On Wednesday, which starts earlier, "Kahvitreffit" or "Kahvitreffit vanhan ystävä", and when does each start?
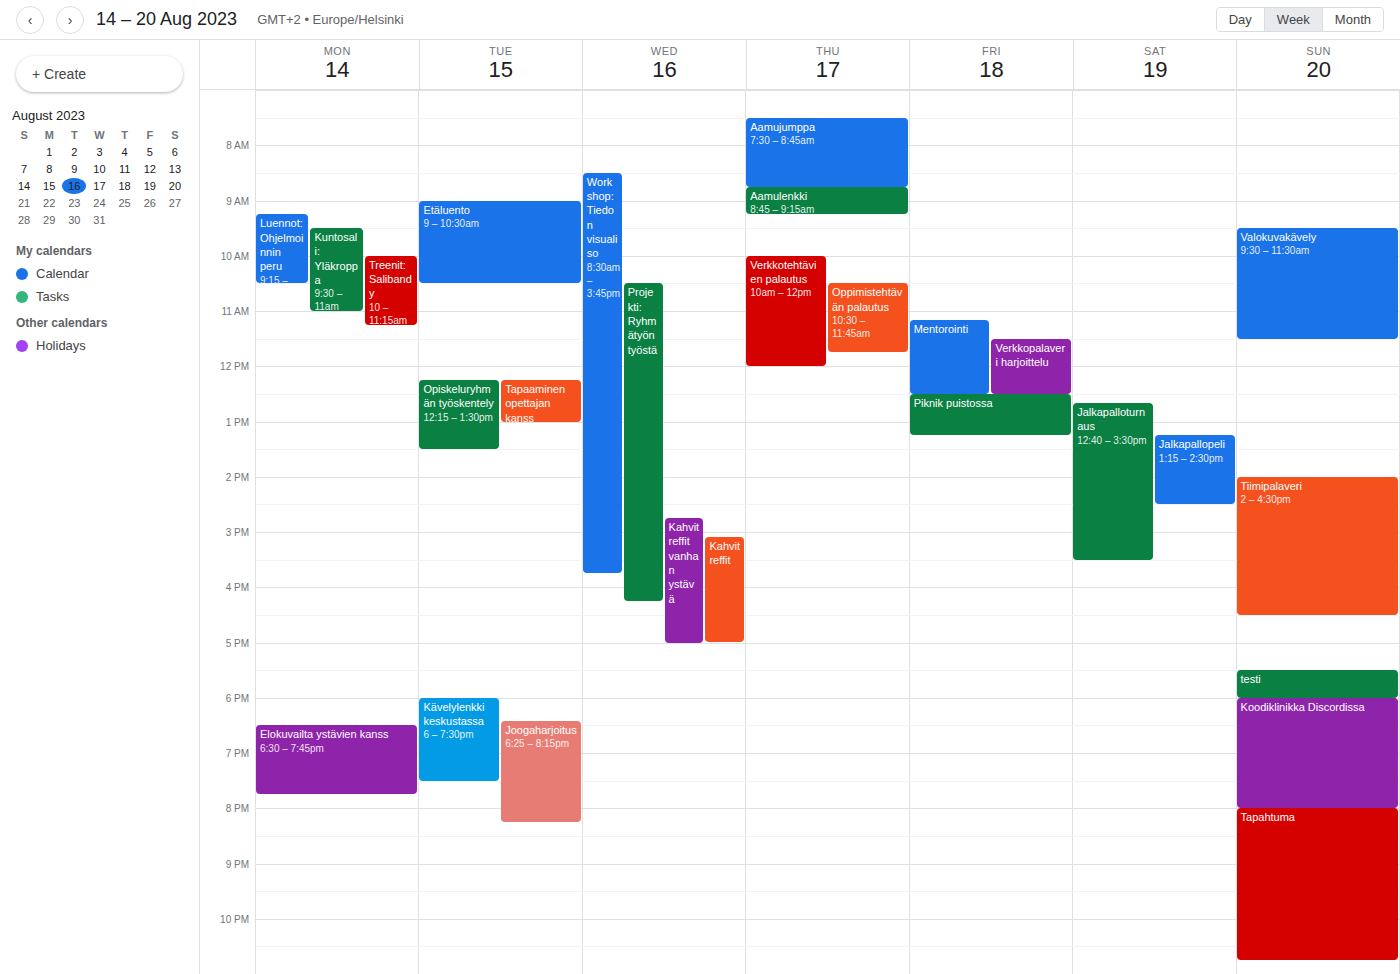
"Kahvitreffit vanhan ystävä" 2:45 PM; "Kahvitreffit" 3:05 PM.